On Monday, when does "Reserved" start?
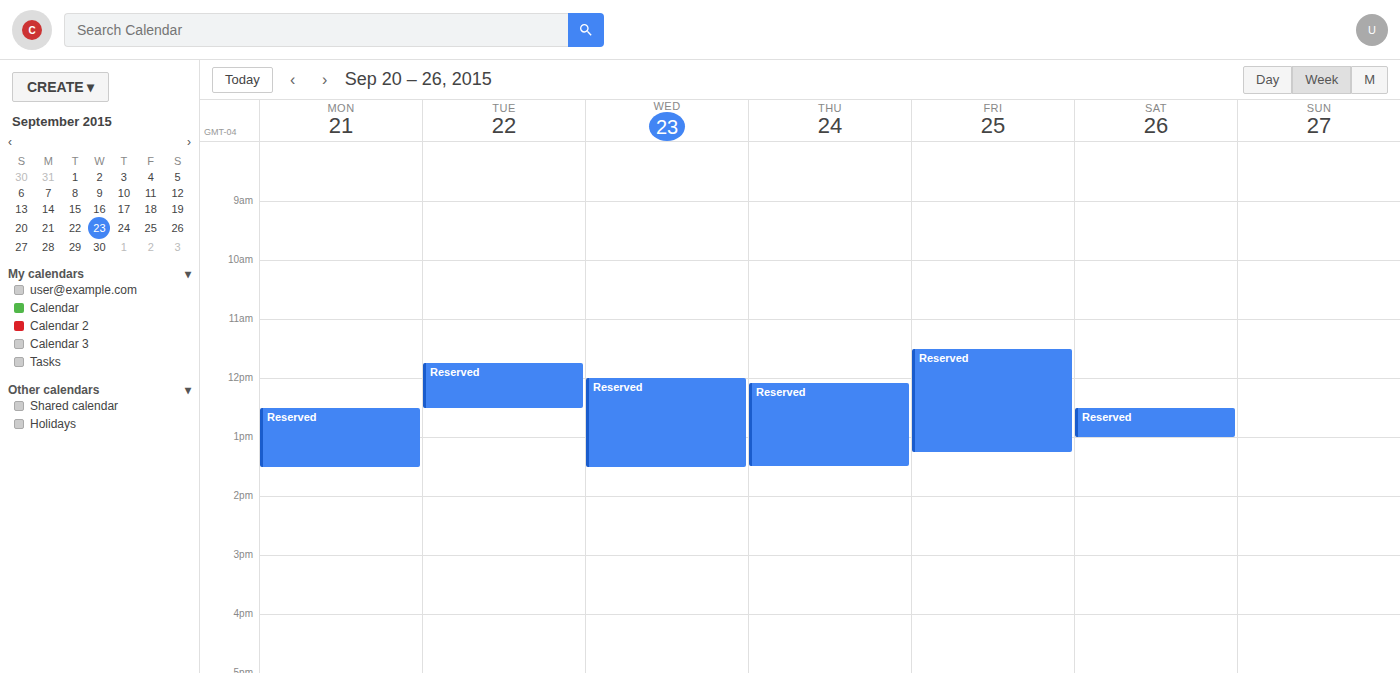
12:30 PM